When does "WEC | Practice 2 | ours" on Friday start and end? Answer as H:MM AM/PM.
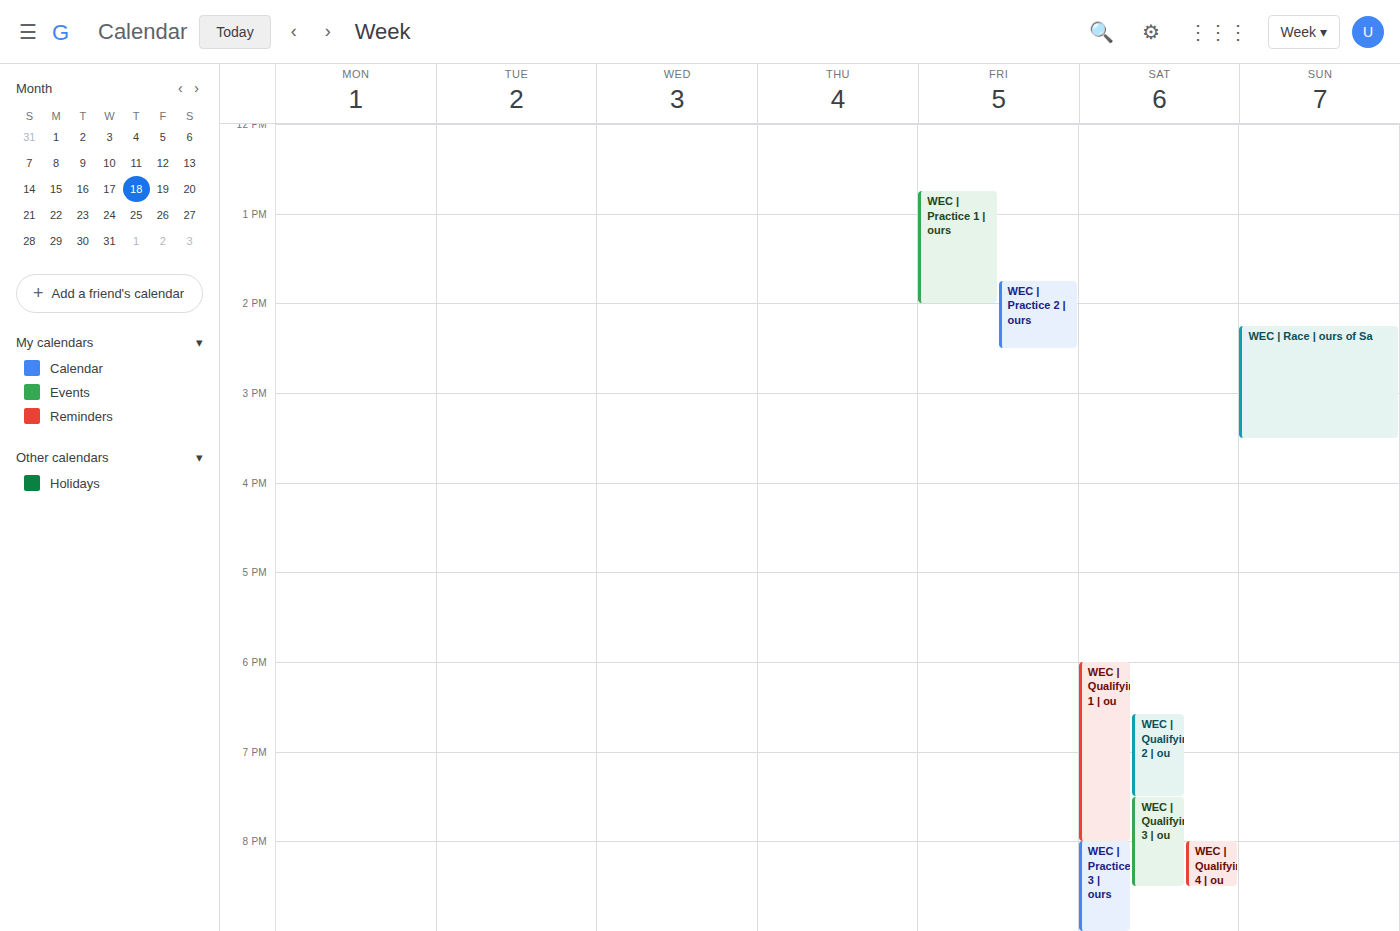
1:45 PM to 2:30 PM